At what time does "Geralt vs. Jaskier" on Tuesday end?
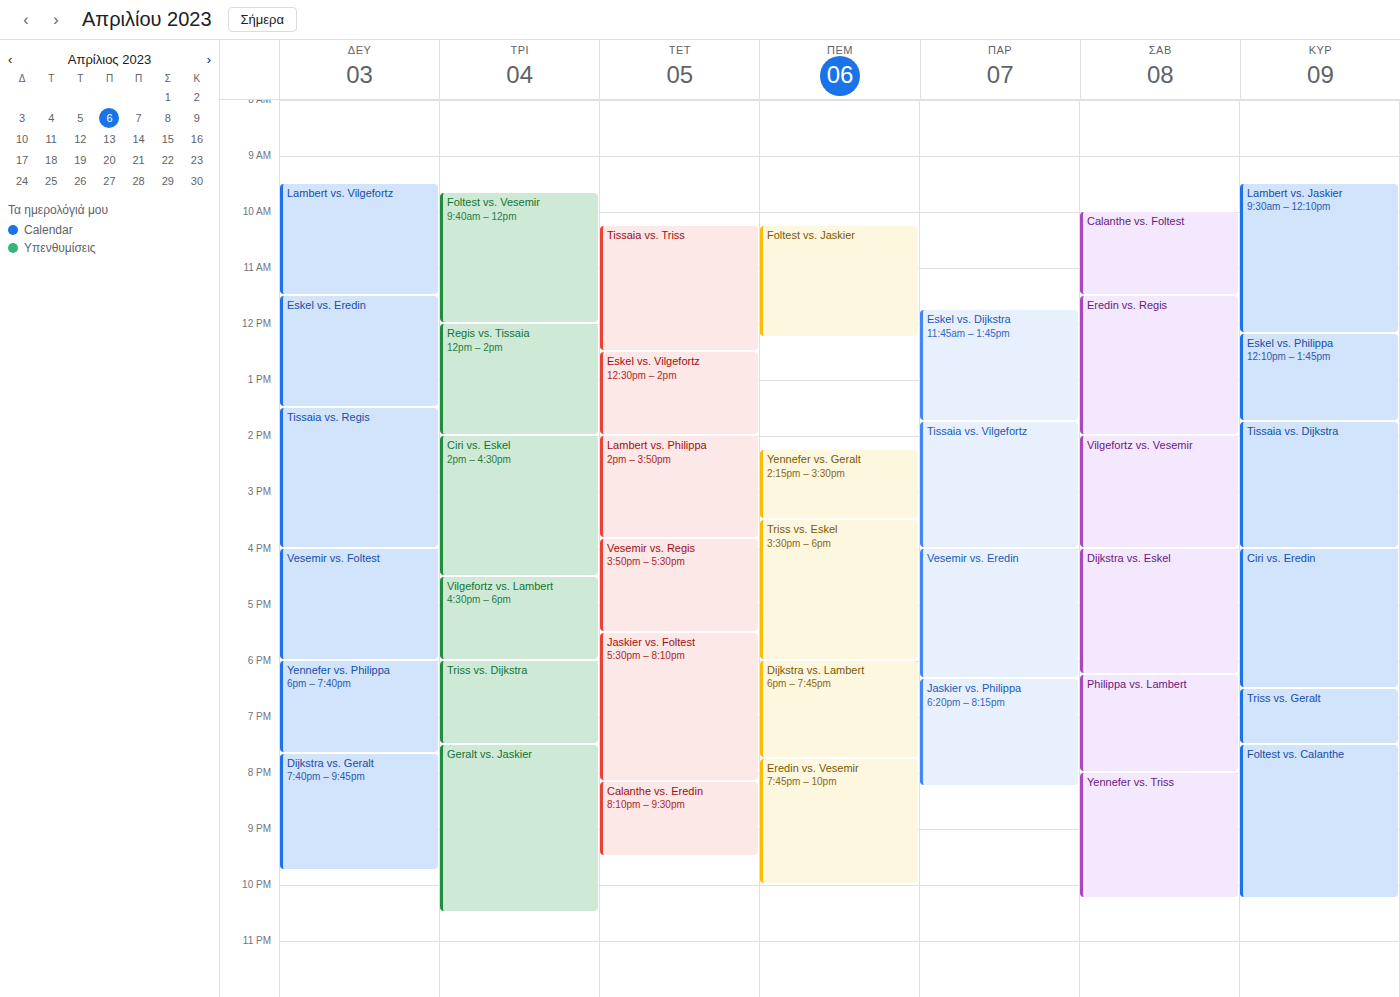
10:30 PM